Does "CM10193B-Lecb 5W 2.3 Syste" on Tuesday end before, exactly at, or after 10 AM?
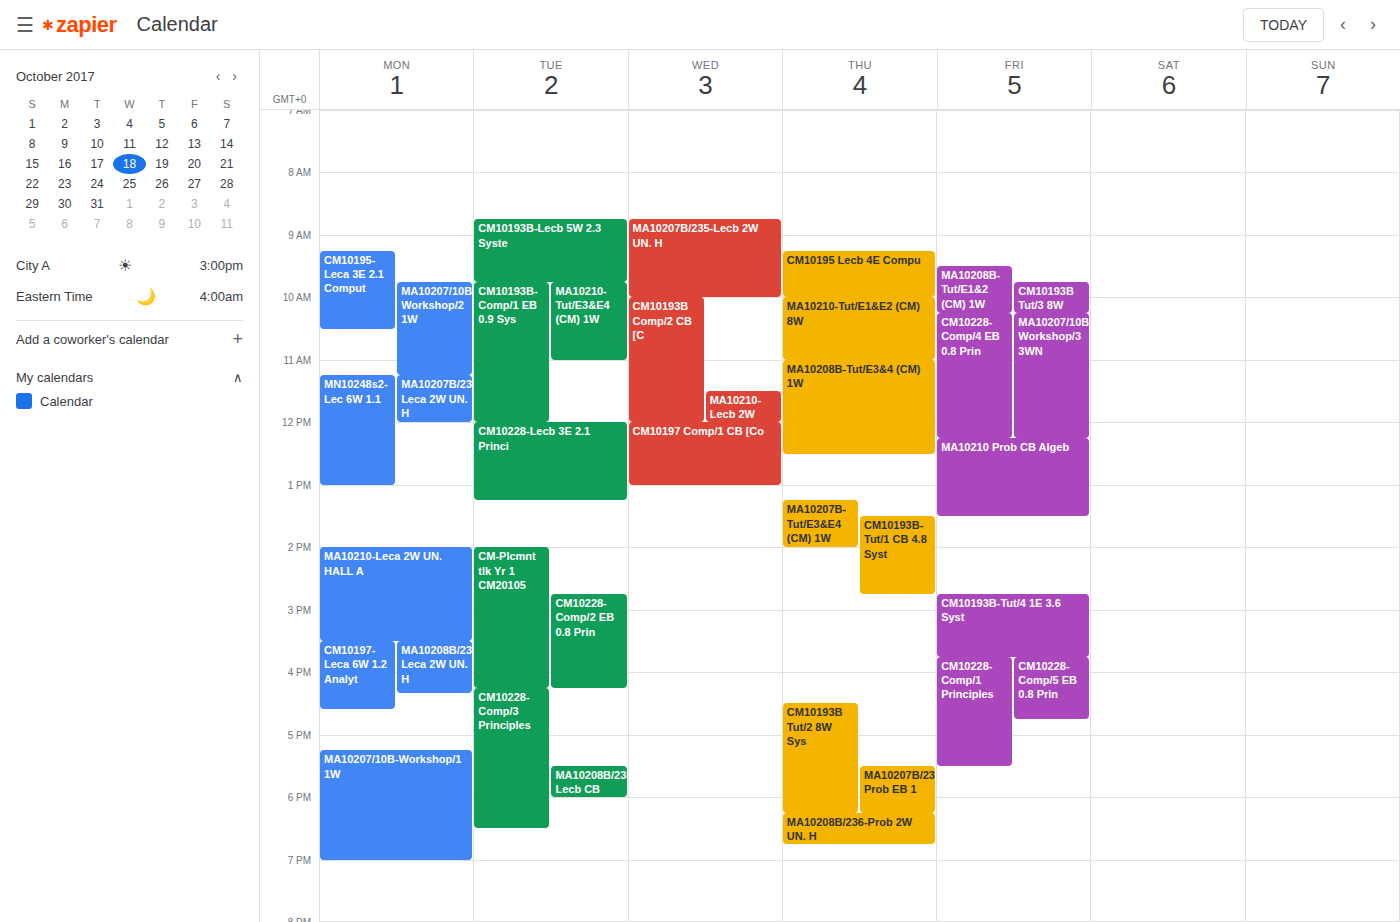
9:45 AM -- before 10 AM, 15 minutes above the 10 AM line.